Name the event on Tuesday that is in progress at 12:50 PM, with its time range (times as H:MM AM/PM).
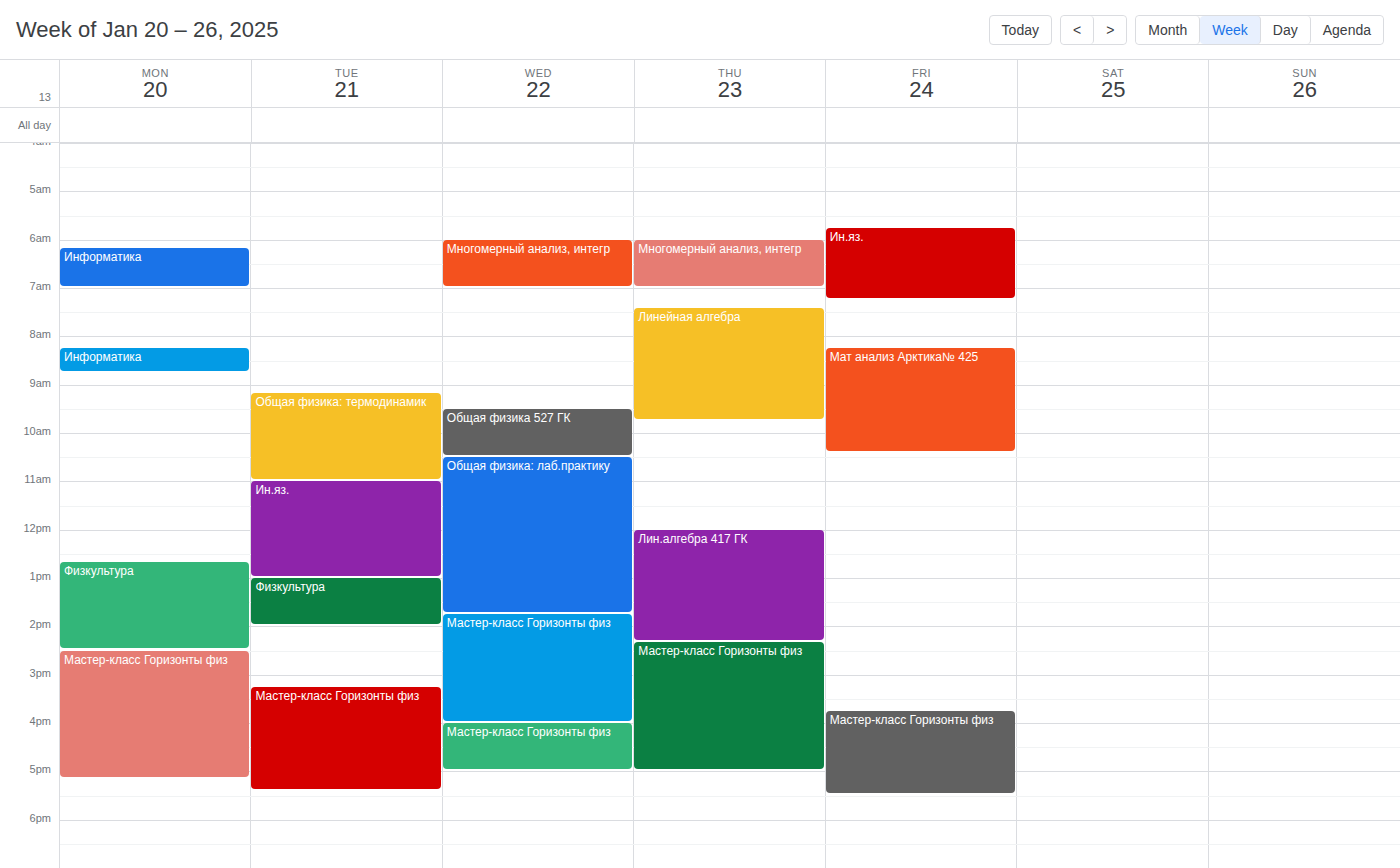
"Ин.яз.", 11:00 AM to 1:00 PM